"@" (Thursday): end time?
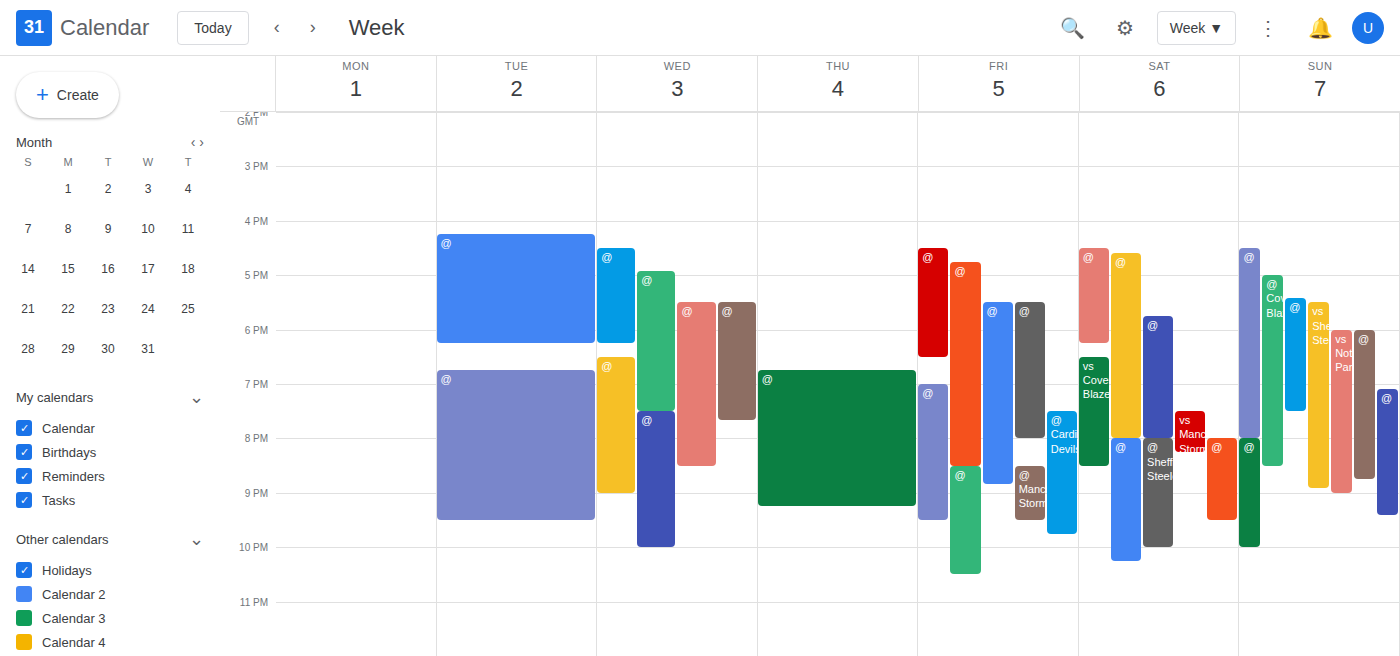
21:15